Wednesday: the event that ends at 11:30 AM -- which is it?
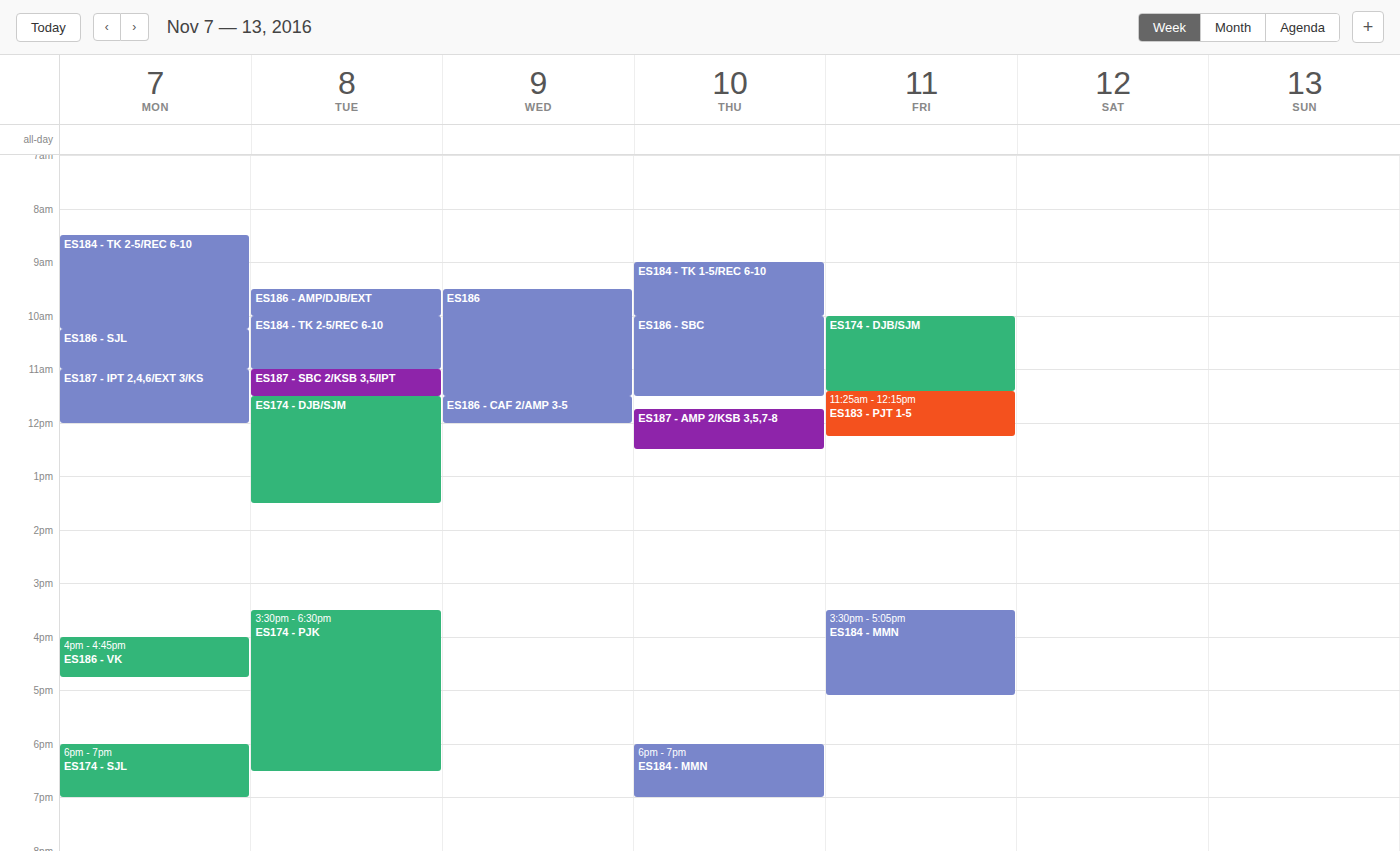
"ES186"